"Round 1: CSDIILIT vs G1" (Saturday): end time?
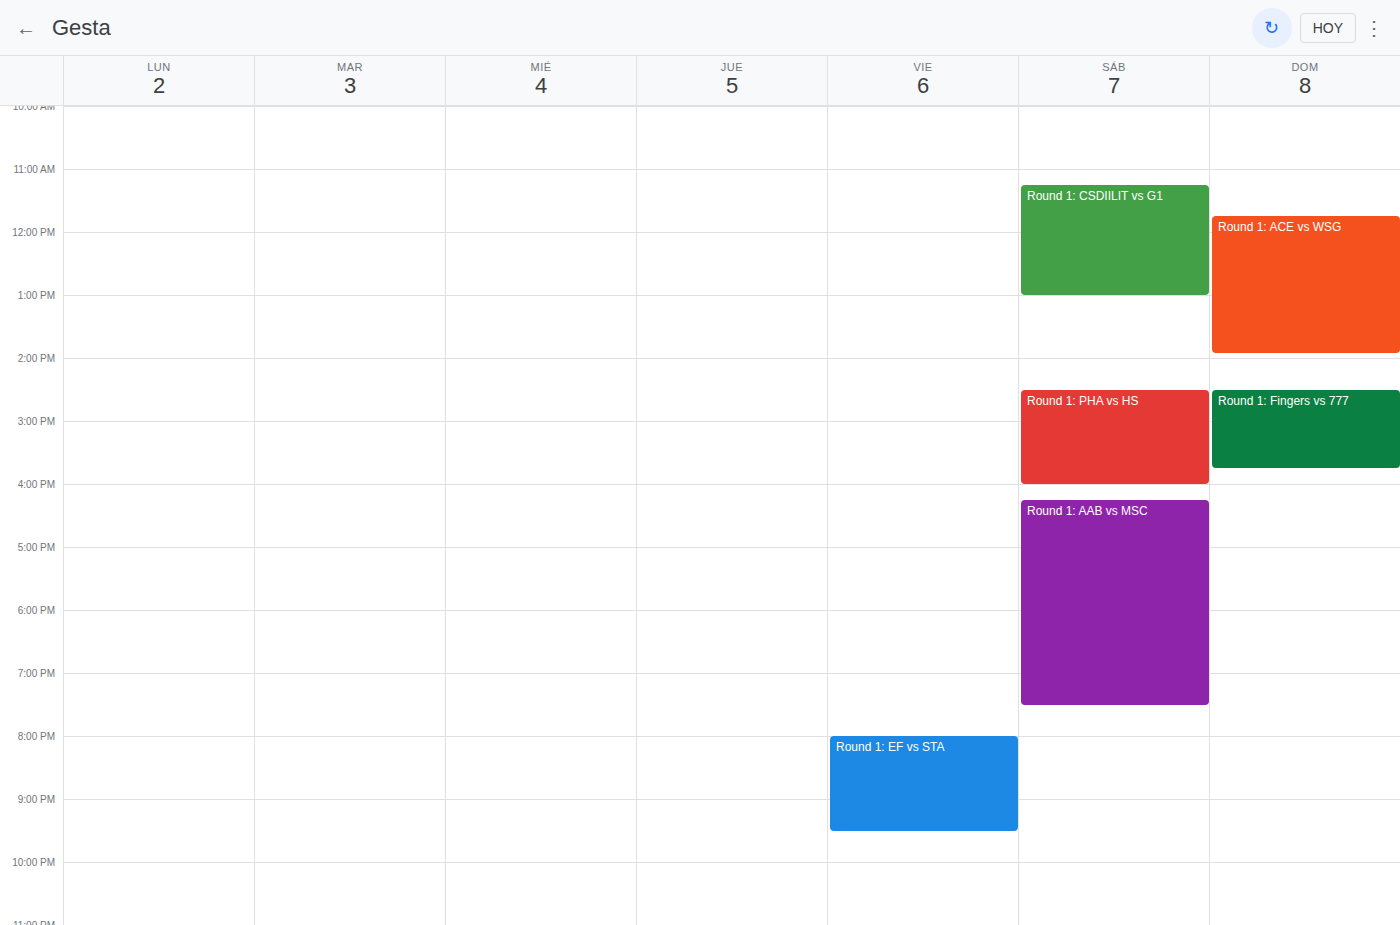
13:00